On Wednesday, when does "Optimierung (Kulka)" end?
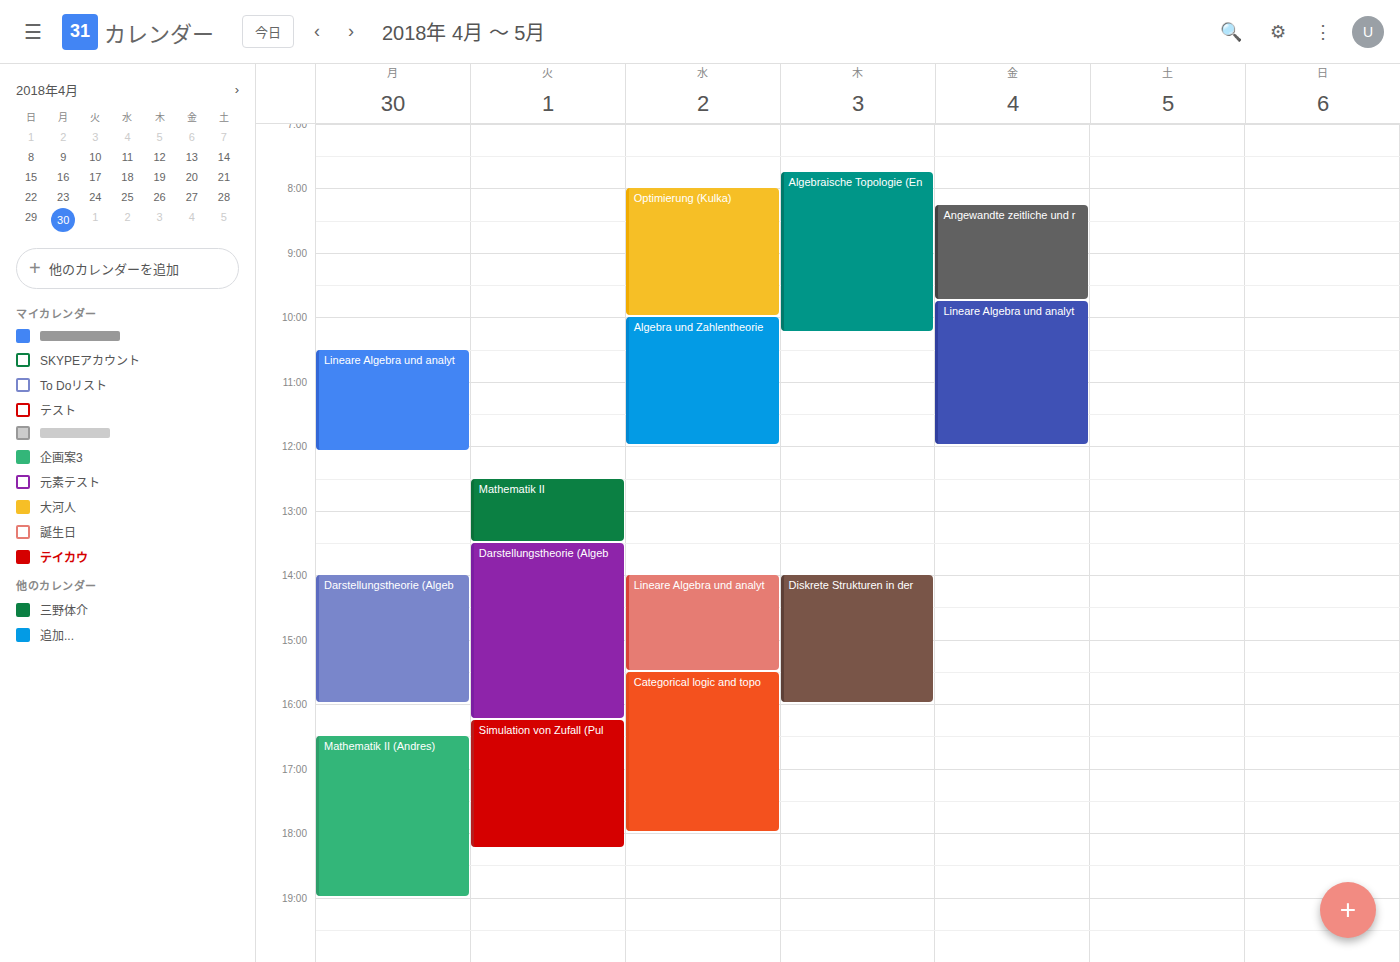
10:00 AM